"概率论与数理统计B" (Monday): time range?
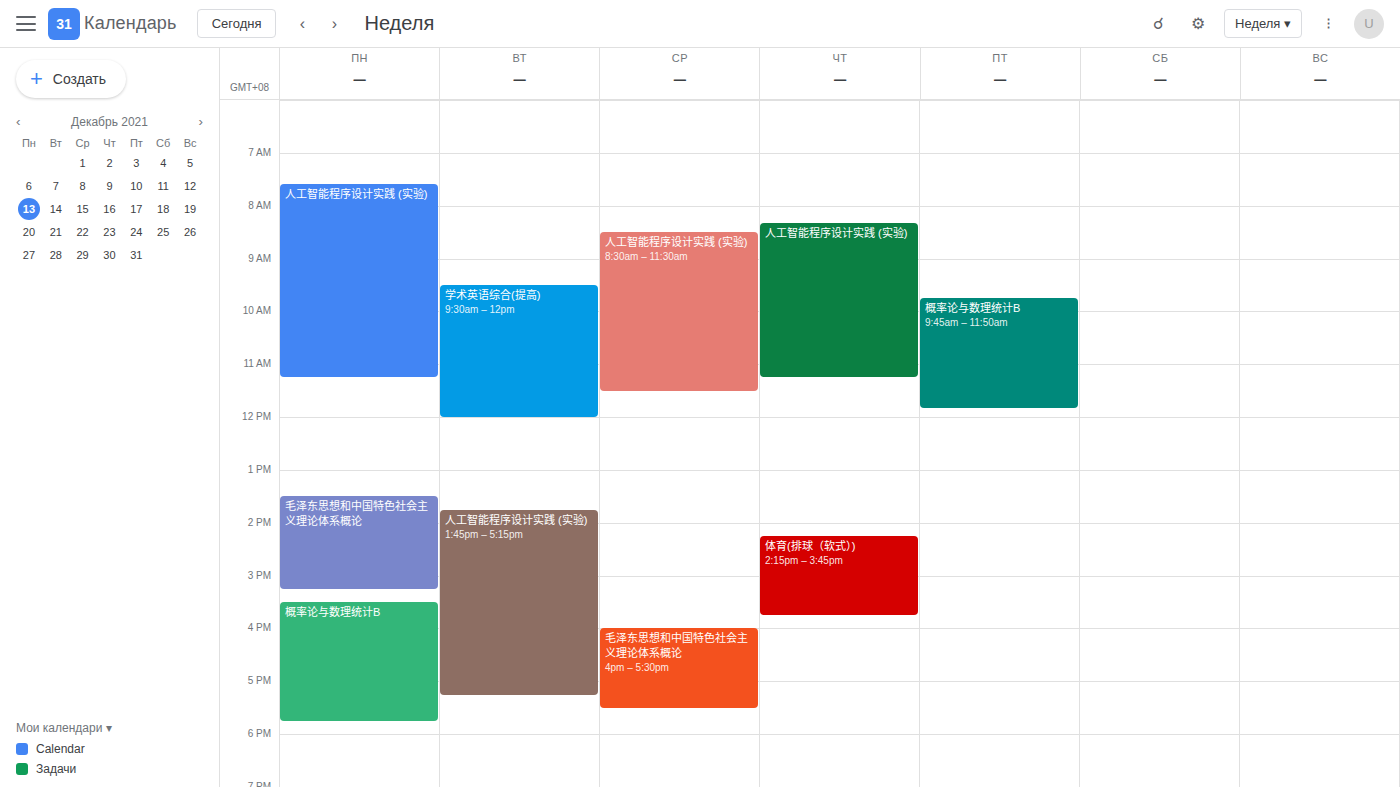
3:30 PM to 5:45 PM